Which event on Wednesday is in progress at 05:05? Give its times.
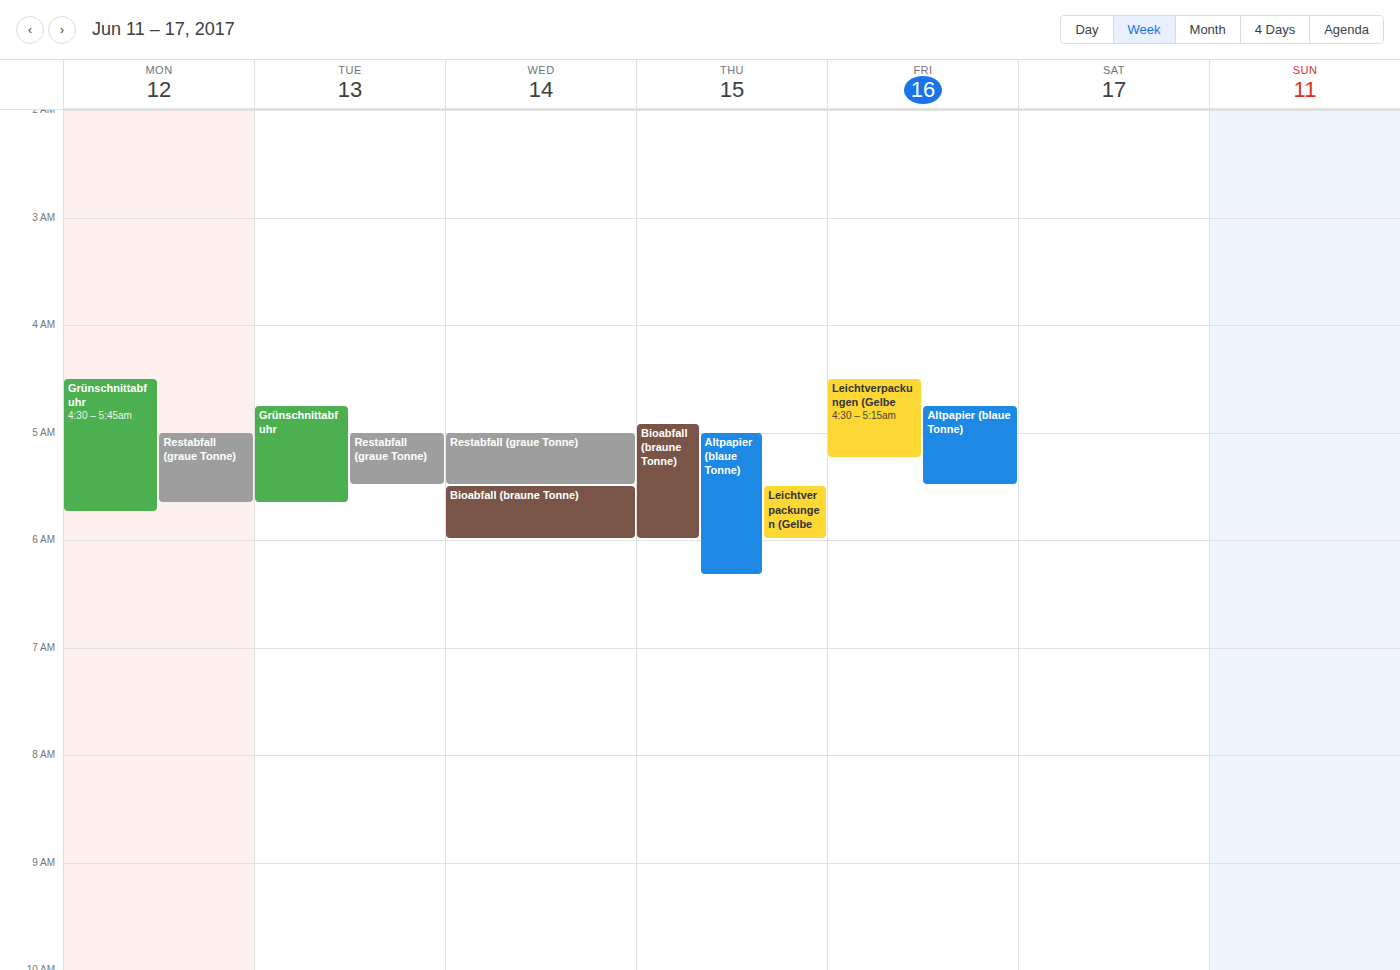
"Restabfall (graue Tonne)", 05:00 to 05:30